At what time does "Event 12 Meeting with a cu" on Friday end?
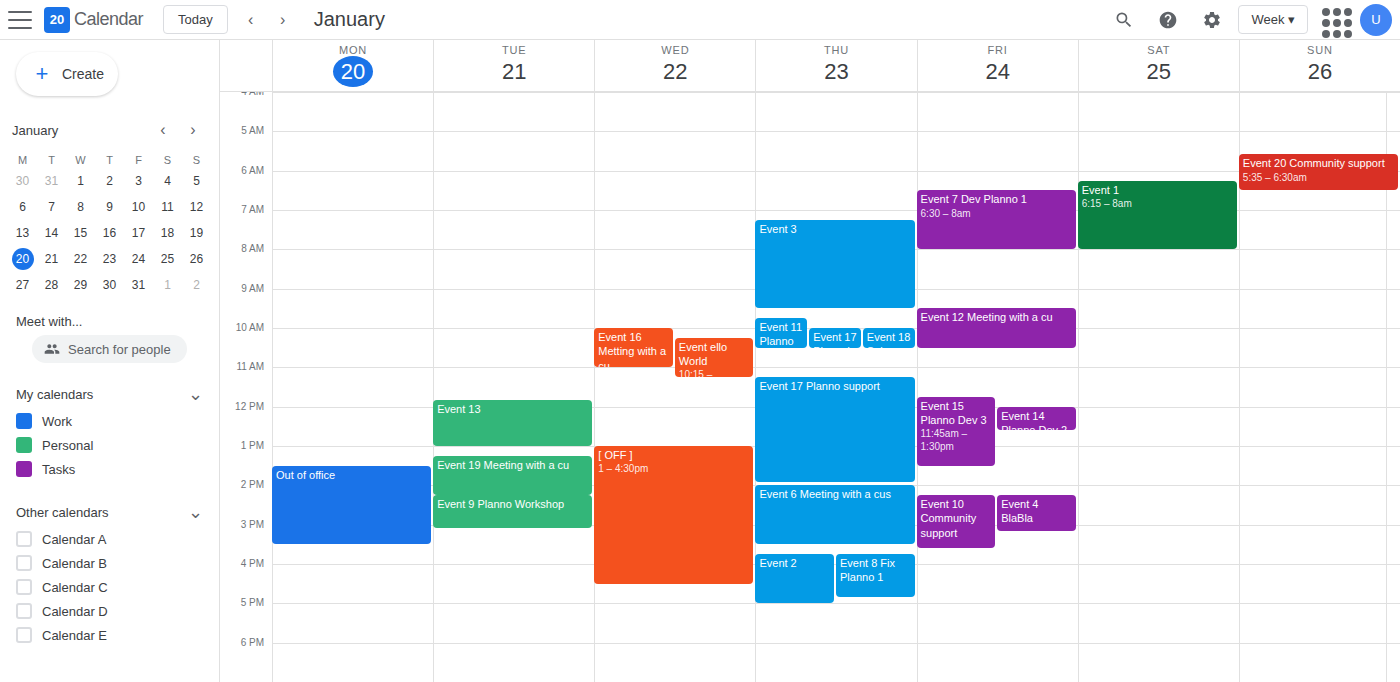
10:30 AM